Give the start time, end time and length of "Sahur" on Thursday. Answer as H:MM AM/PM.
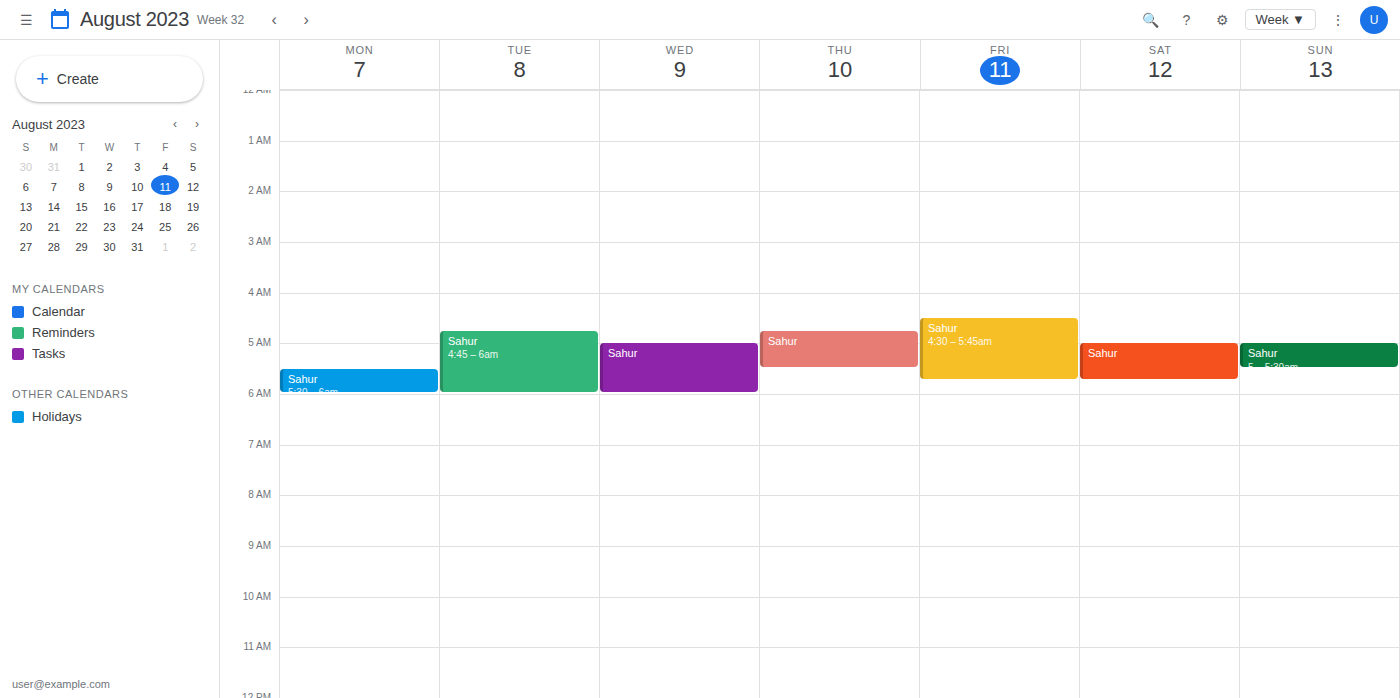
4:45 AM to 5:30 AM, 45 minutes